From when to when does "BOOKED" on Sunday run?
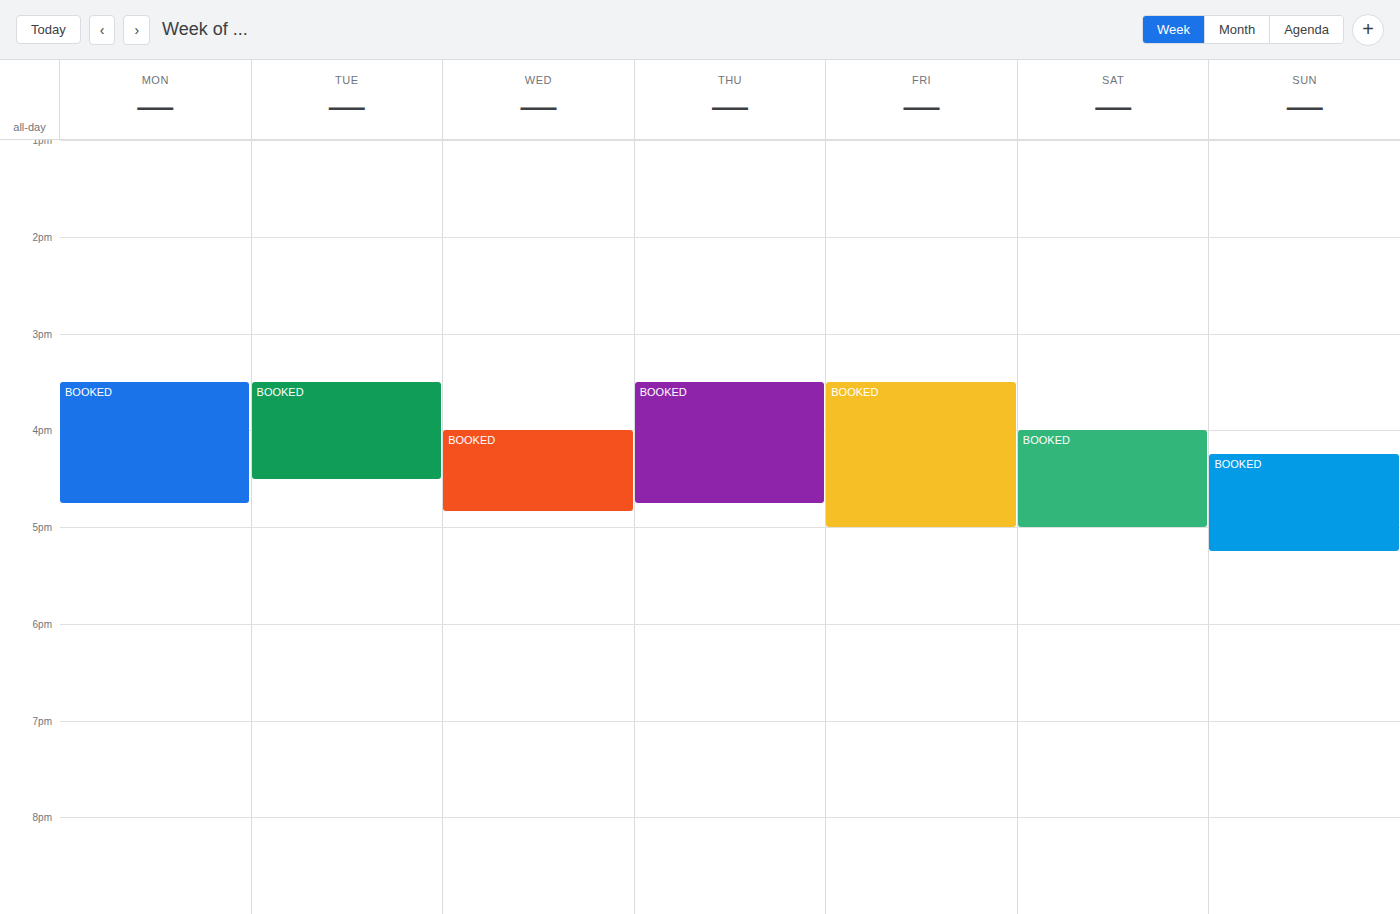
4:15 PM to 5:15 PM